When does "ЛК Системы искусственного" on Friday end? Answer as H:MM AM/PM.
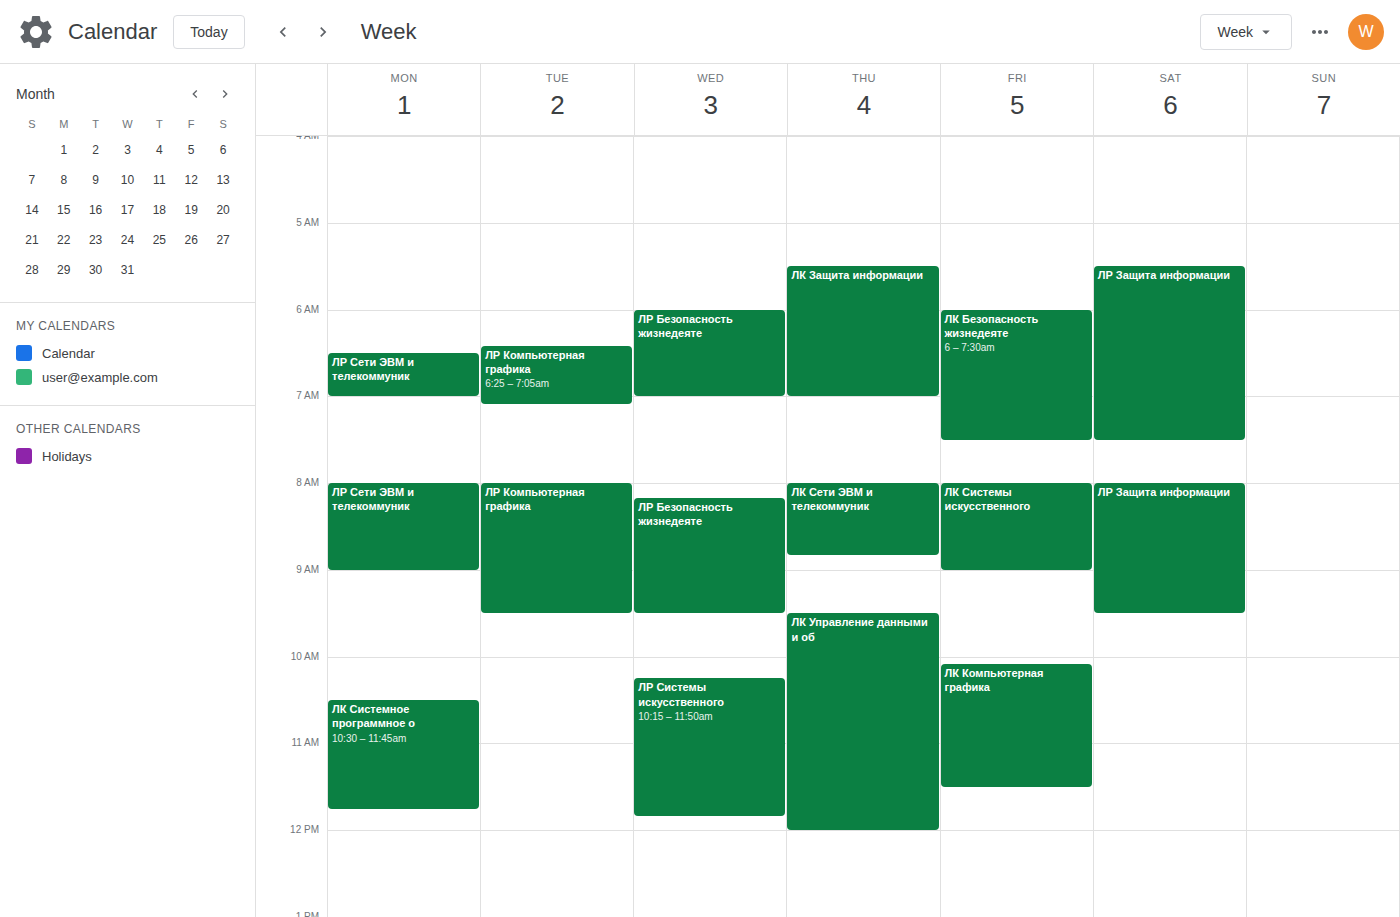
9:00 AM